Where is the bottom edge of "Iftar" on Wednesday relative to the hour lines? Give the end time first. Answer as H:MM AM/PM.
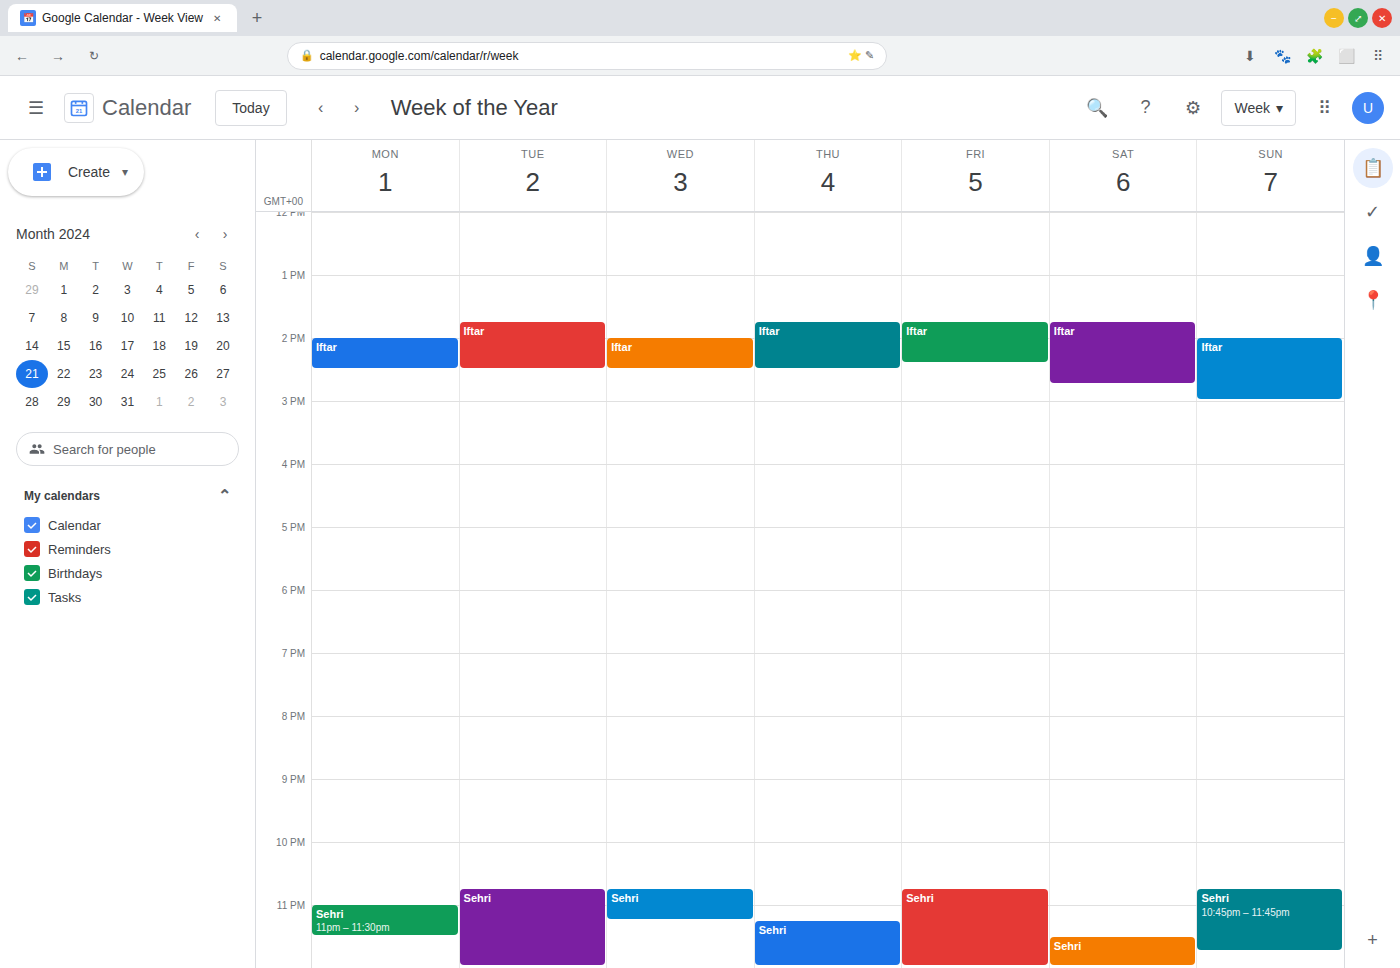
2:30 PM -- halfway between the 2 PM and 3 PM lines.